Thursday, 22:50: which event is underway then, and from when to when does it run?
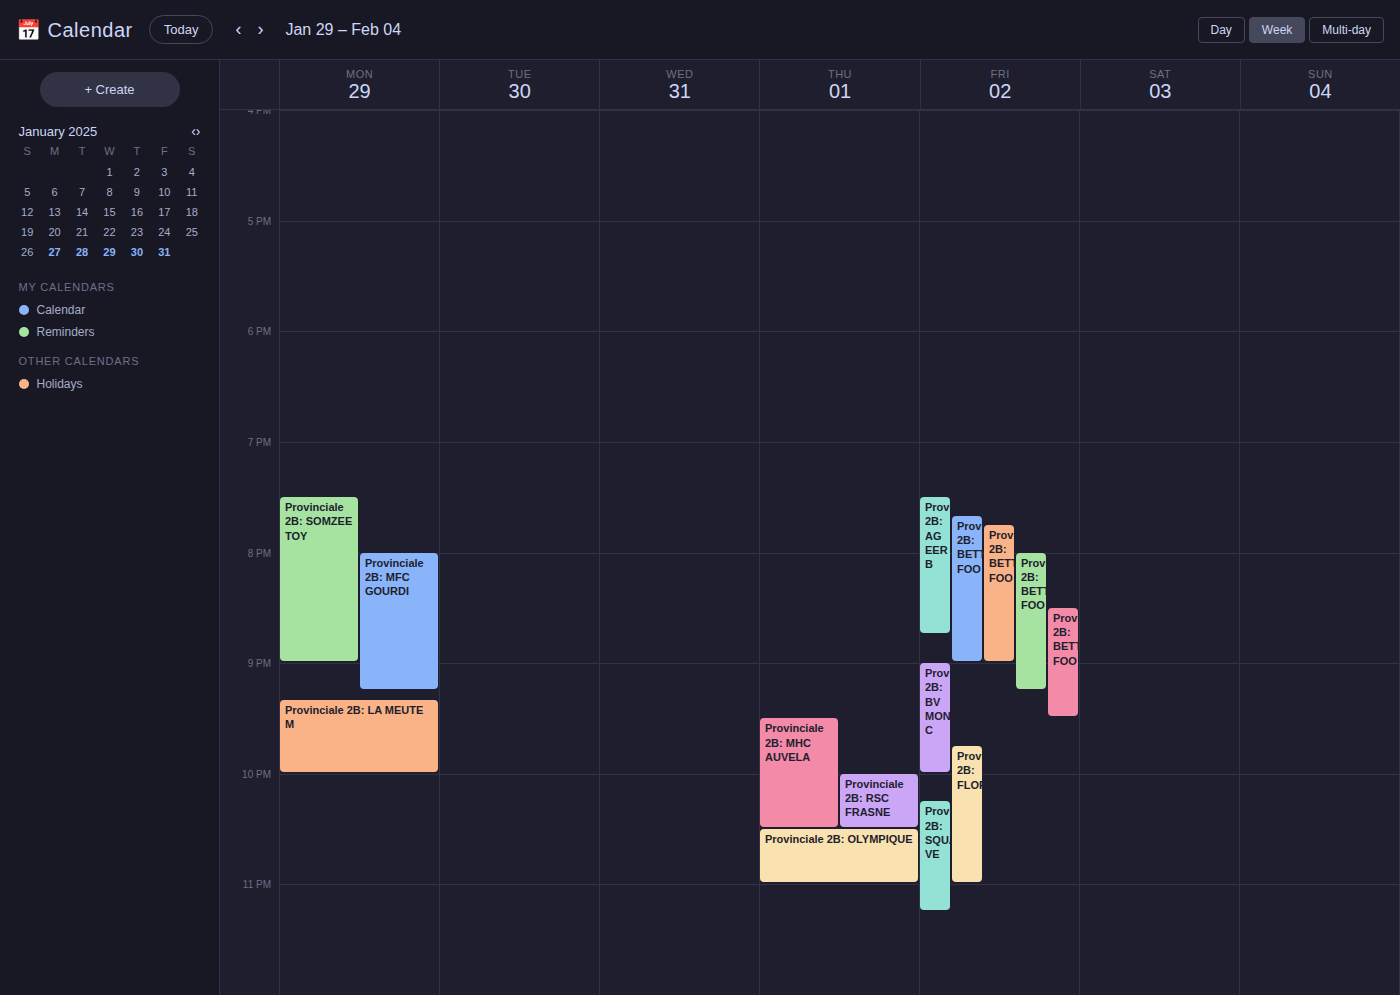
"Provinciale 2B: OLYMPIQUE", 22:30 to 23:00